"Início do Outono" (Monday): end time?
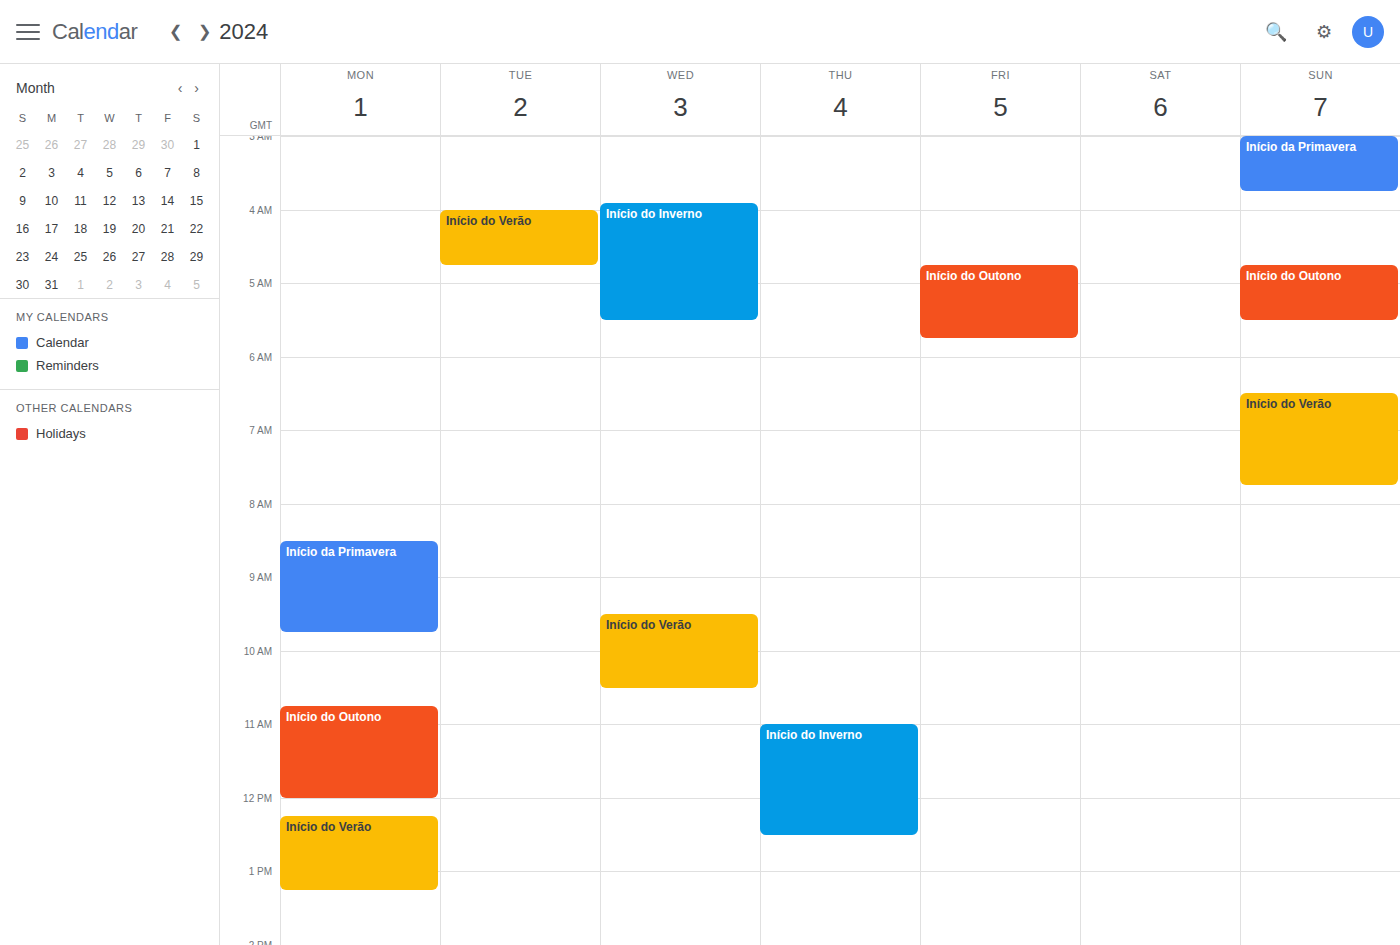
12:00 PM